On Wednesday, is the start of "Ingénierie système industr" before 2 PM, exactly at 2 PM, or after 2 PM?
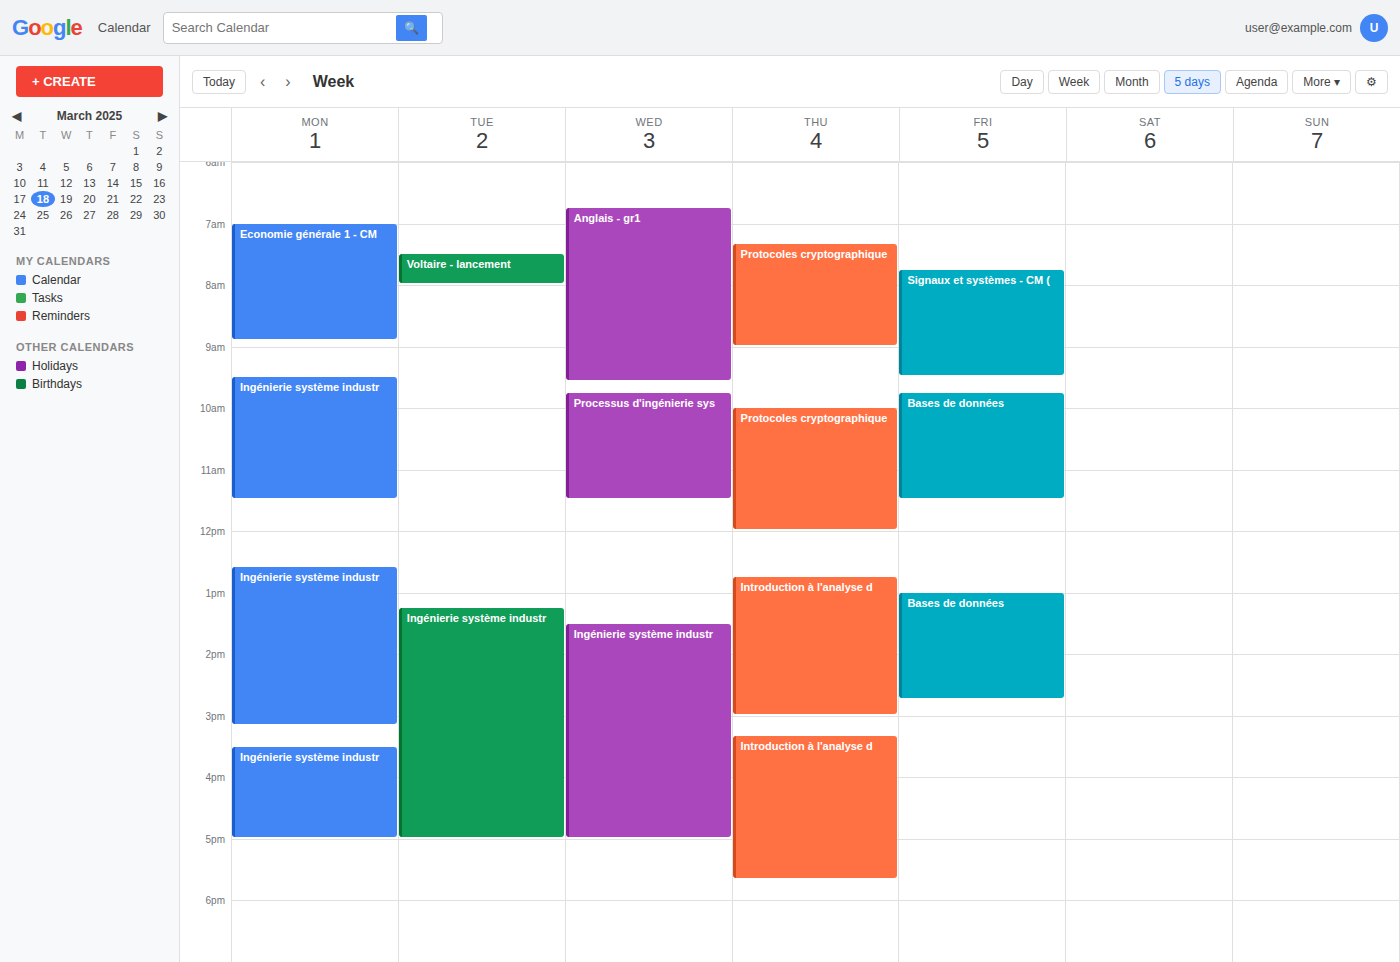
1:30 PM -- before 2 PM, 30 minutes above the 2 PM line.